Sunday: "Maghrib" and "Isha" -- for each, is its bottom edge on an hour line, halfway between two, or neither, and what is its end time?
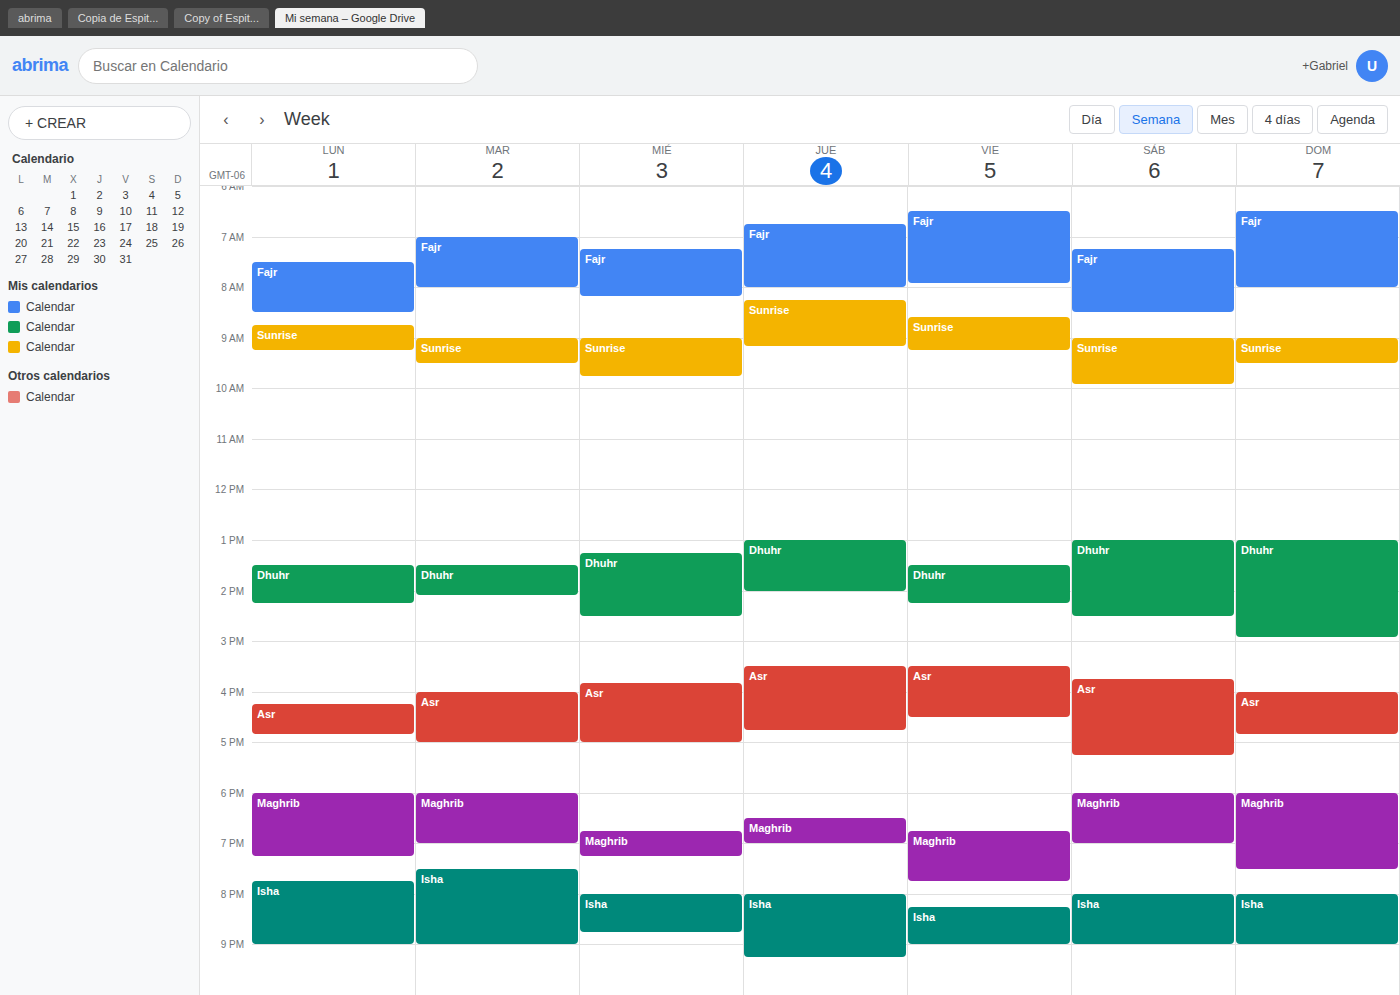
"Maghrib": 7:30 PM, halfway between the 7 PM and 8 PM lines. "Isha": 9:00 PM, exactly on the 9 PM line.